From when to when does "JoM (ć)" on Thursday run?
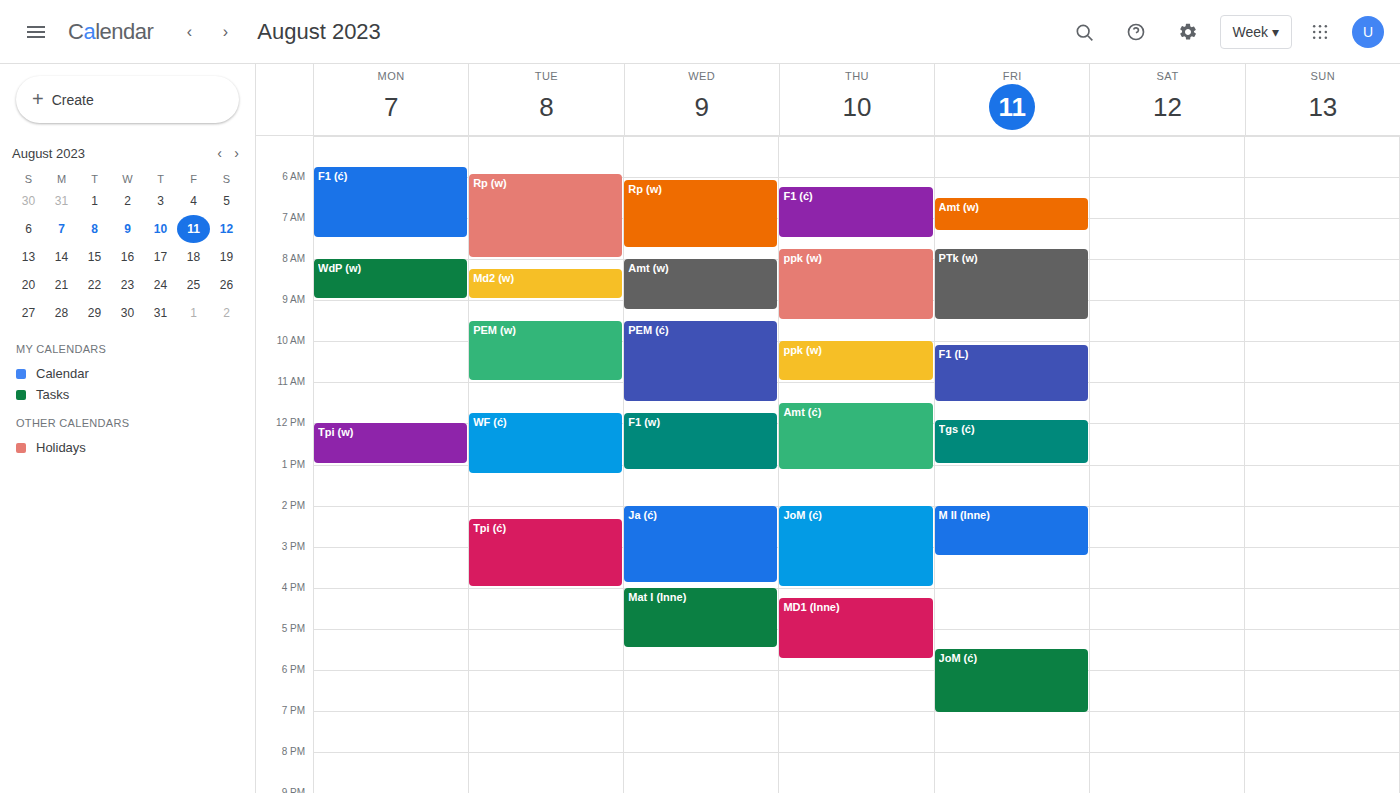
14:00 to 16:00